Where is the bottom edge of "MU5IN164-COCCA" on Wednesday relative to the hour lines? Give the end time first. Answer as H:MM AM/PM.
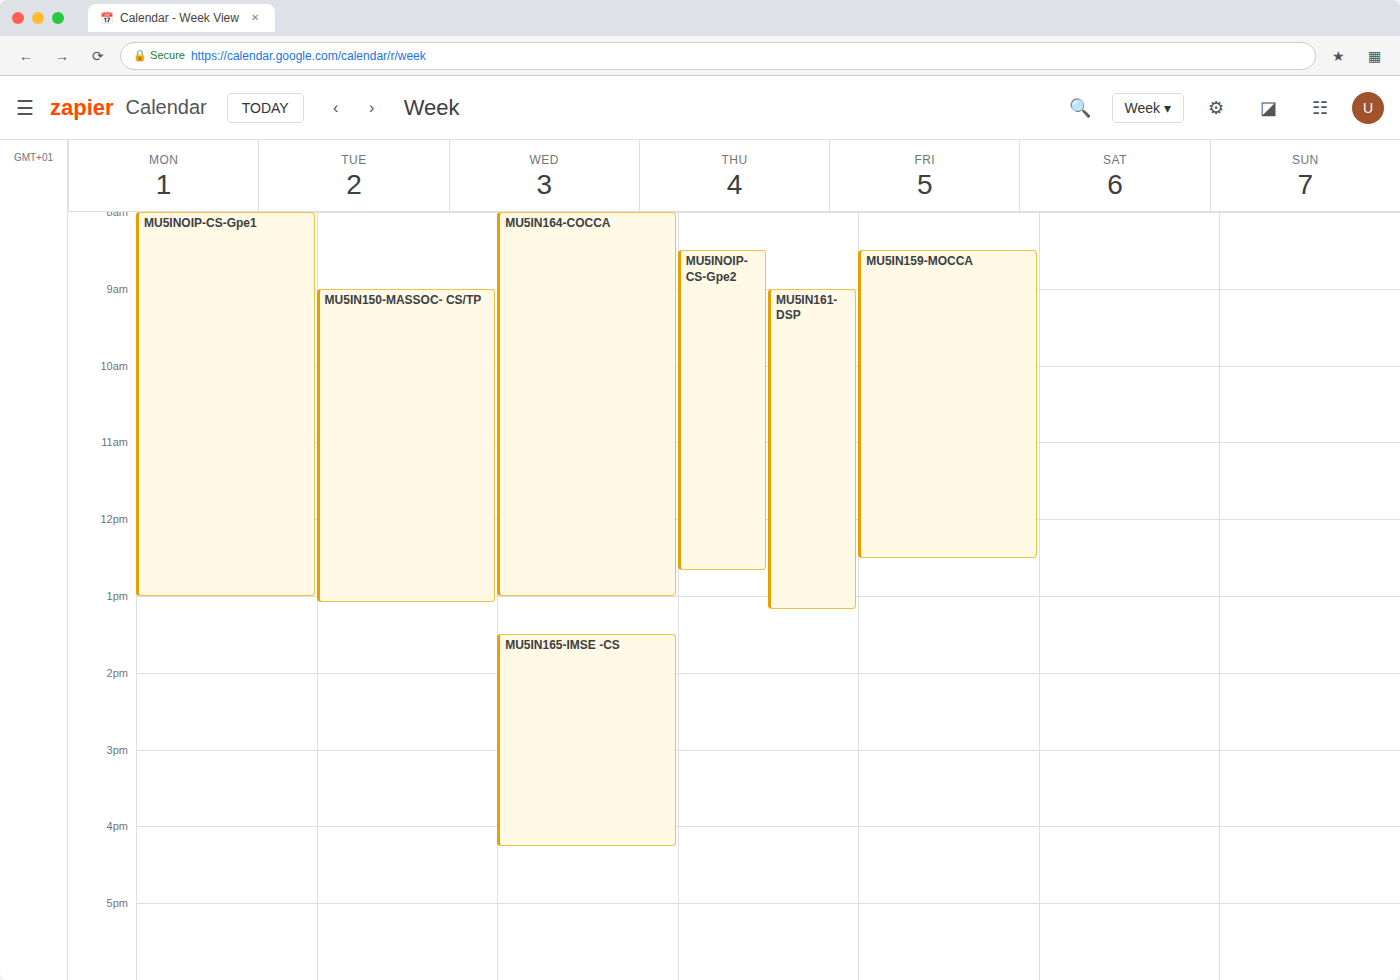
1:00 PM -- exactly on the 1 PM line.